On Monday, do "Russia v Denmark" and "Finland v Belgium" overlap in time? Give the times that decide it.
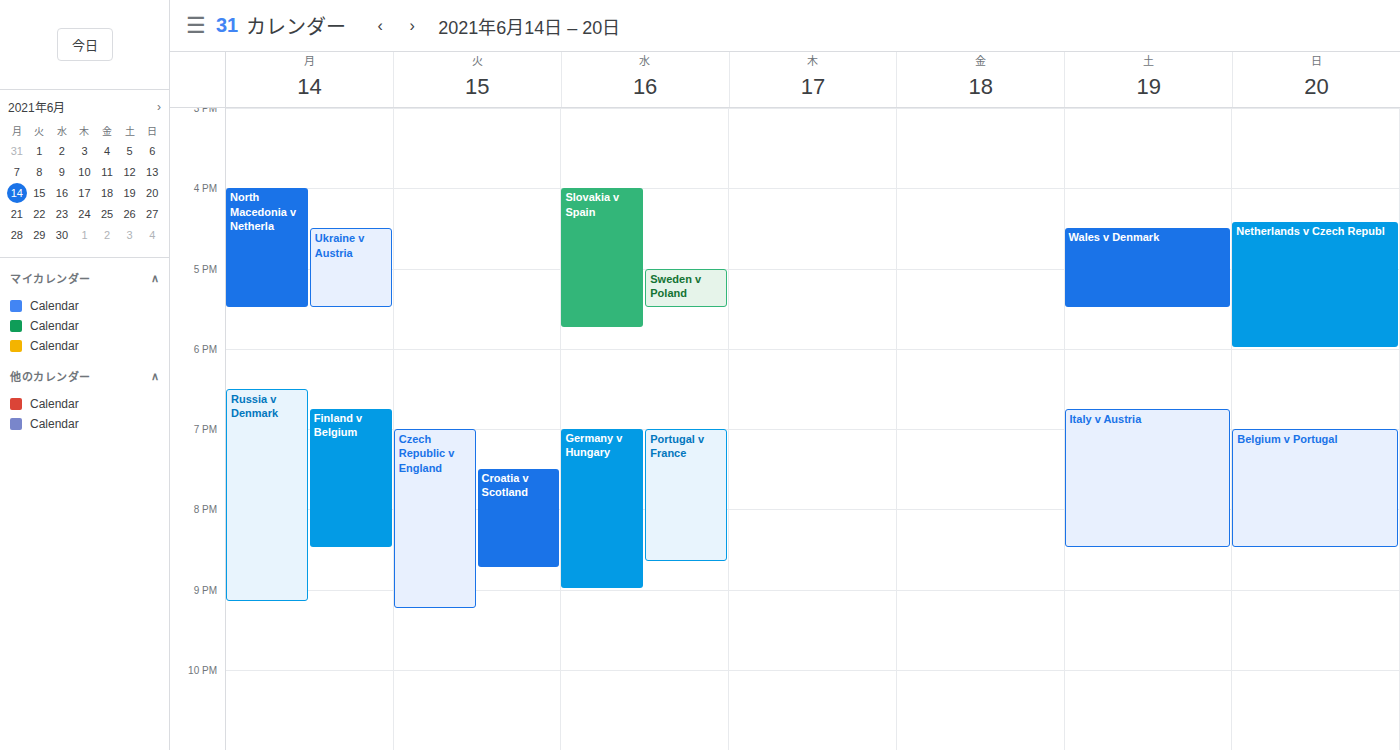
"Finland v Belgium" runs 6:45 PM to 8:30 PM, inside "Russia v Denmark" -- they overlap.